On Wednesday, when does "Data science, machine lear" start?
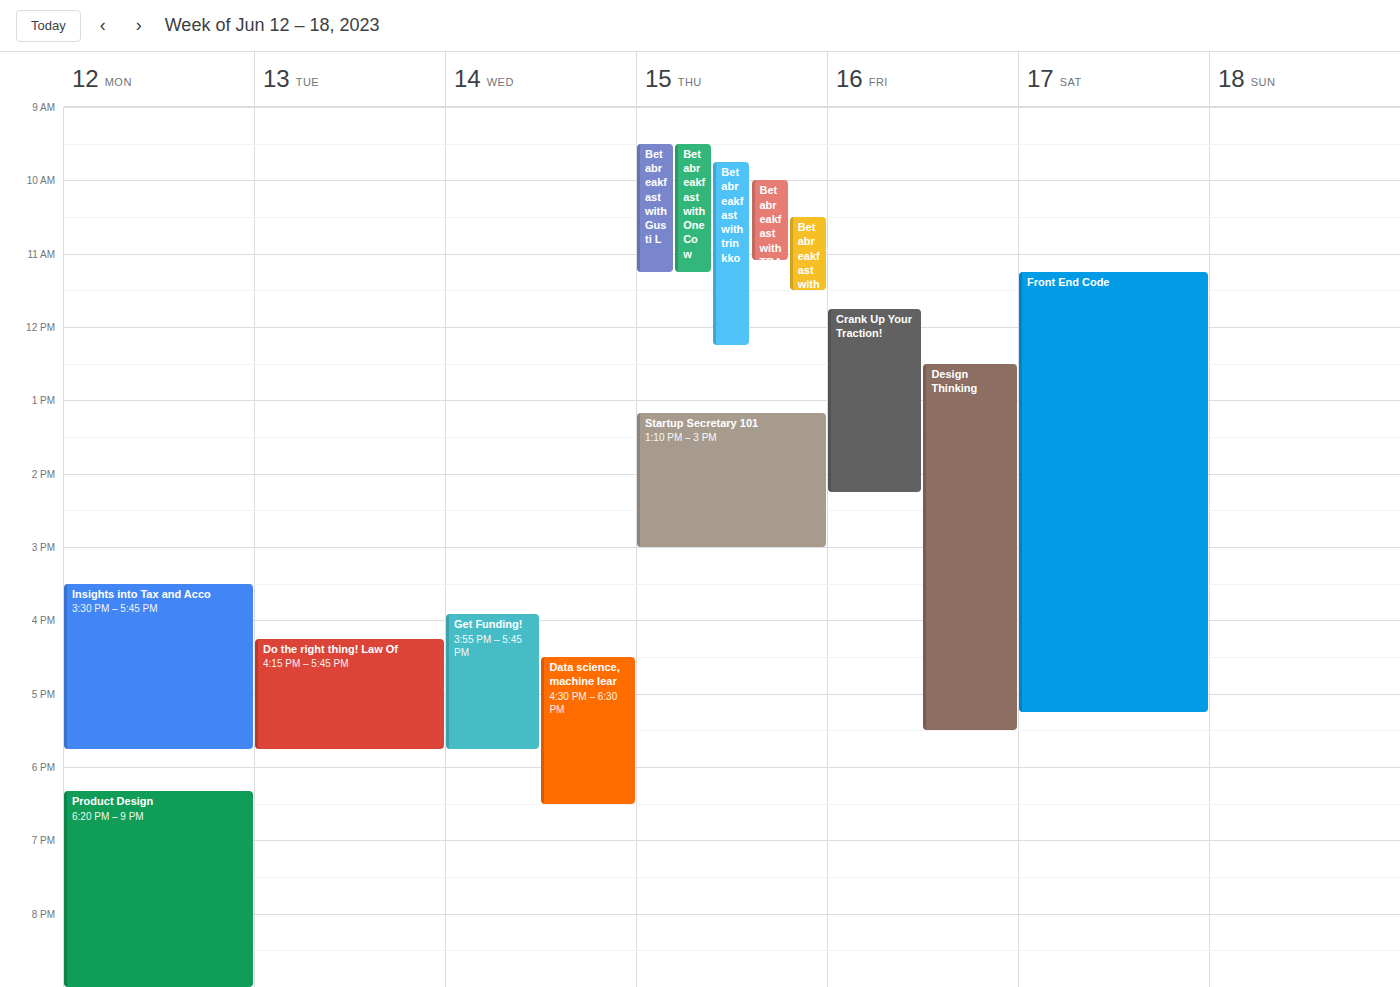
4:30 PM